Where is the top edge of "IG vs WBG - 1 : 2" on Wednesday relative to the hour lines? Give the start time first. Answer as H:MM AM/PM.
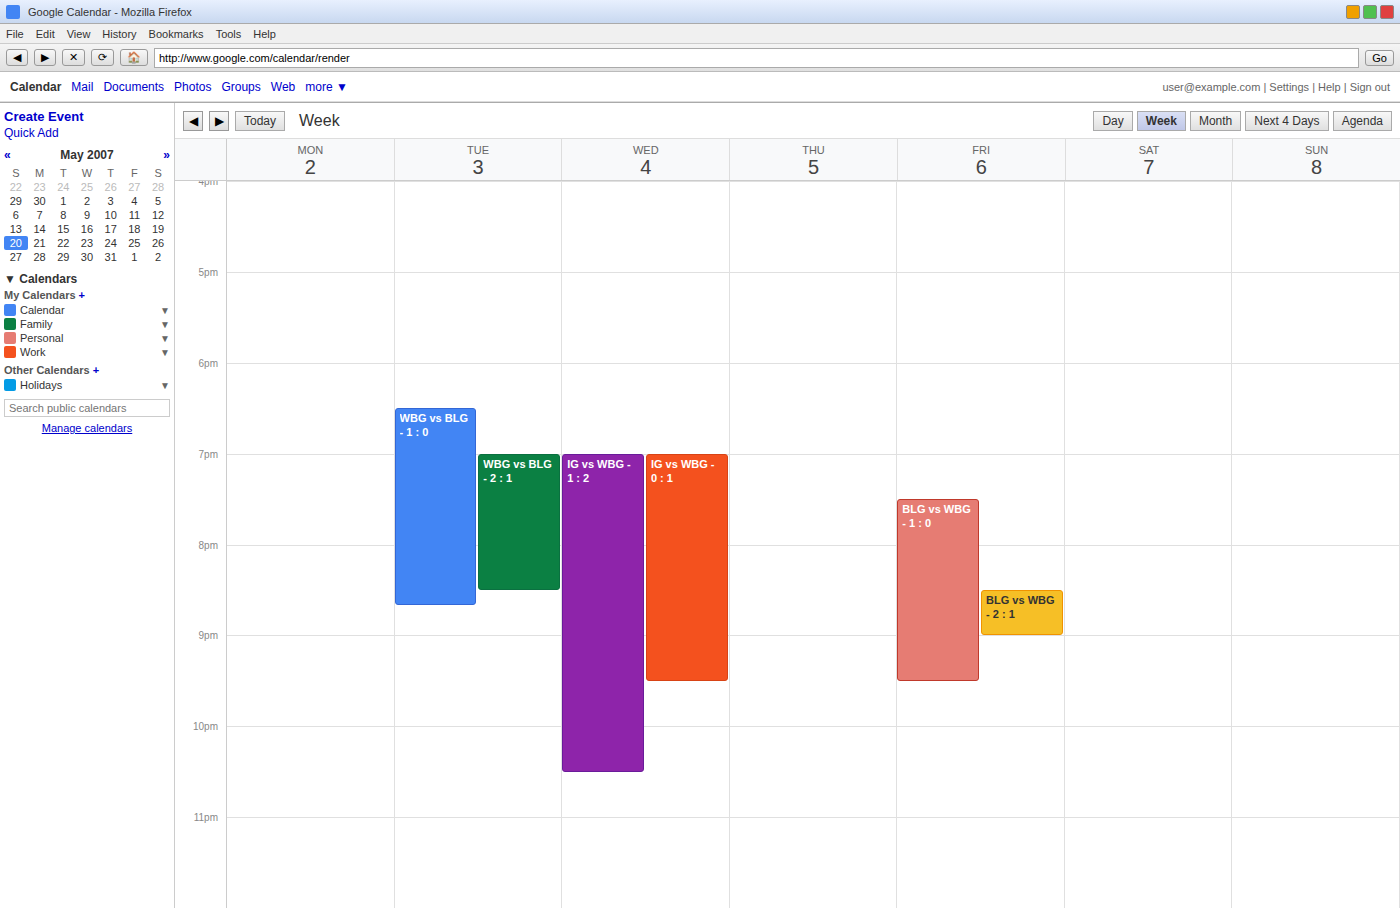
7:00 PM -- exactly on the 7 PM line.